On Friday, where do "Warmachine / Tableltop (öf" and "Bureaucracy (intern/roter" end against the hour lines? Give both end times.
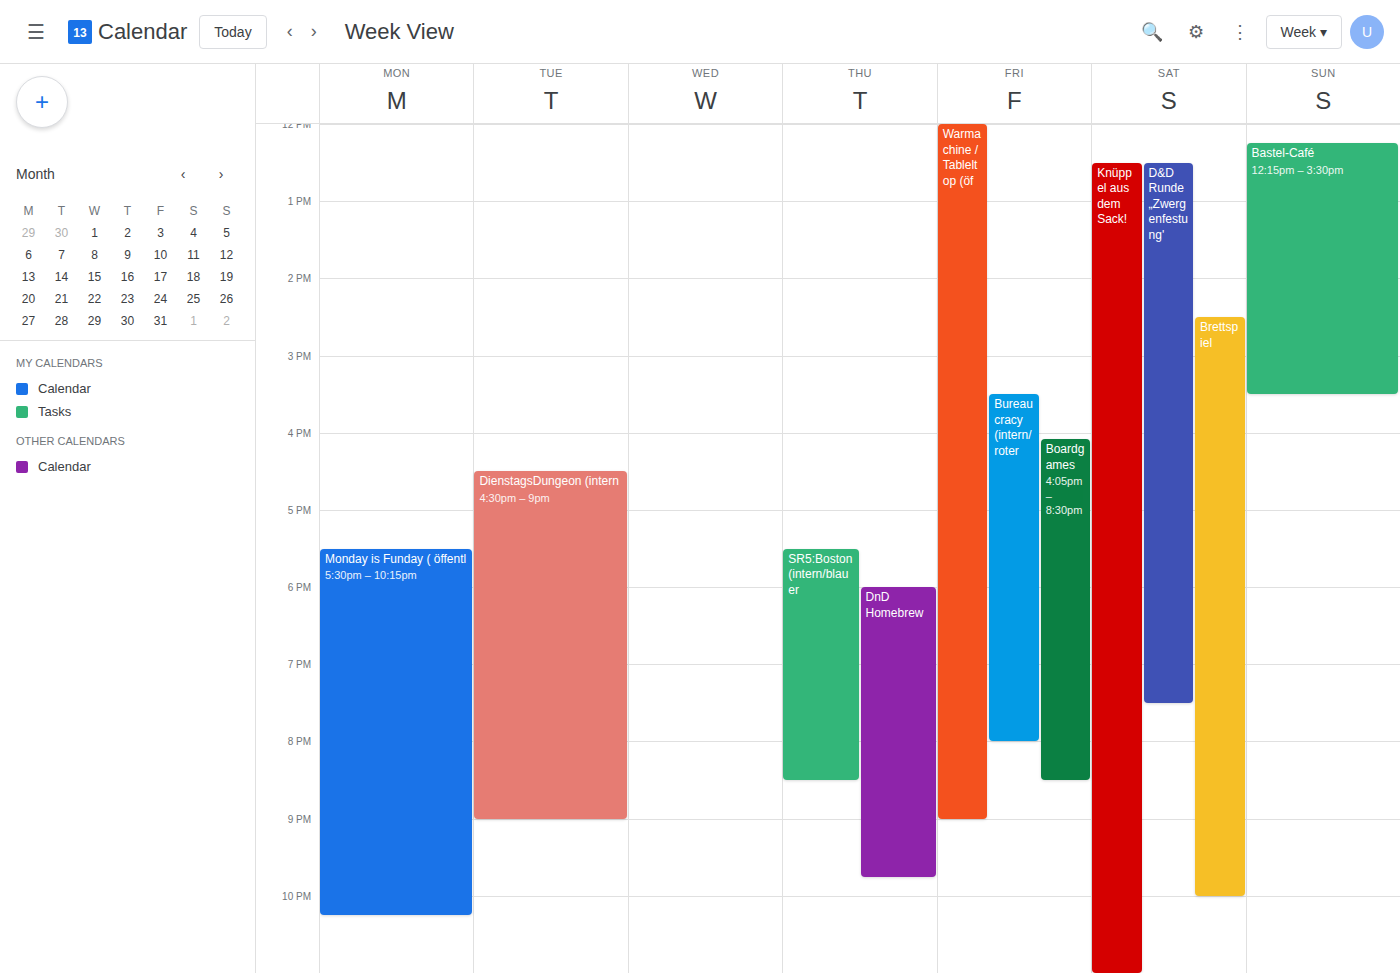
"Warmachine / Tableltop (öf": 9:00 PM, exactly on the 9 PM line. "Bureaucracy (intern/roter": 8:00 PM, exactly on the 8 PM line.